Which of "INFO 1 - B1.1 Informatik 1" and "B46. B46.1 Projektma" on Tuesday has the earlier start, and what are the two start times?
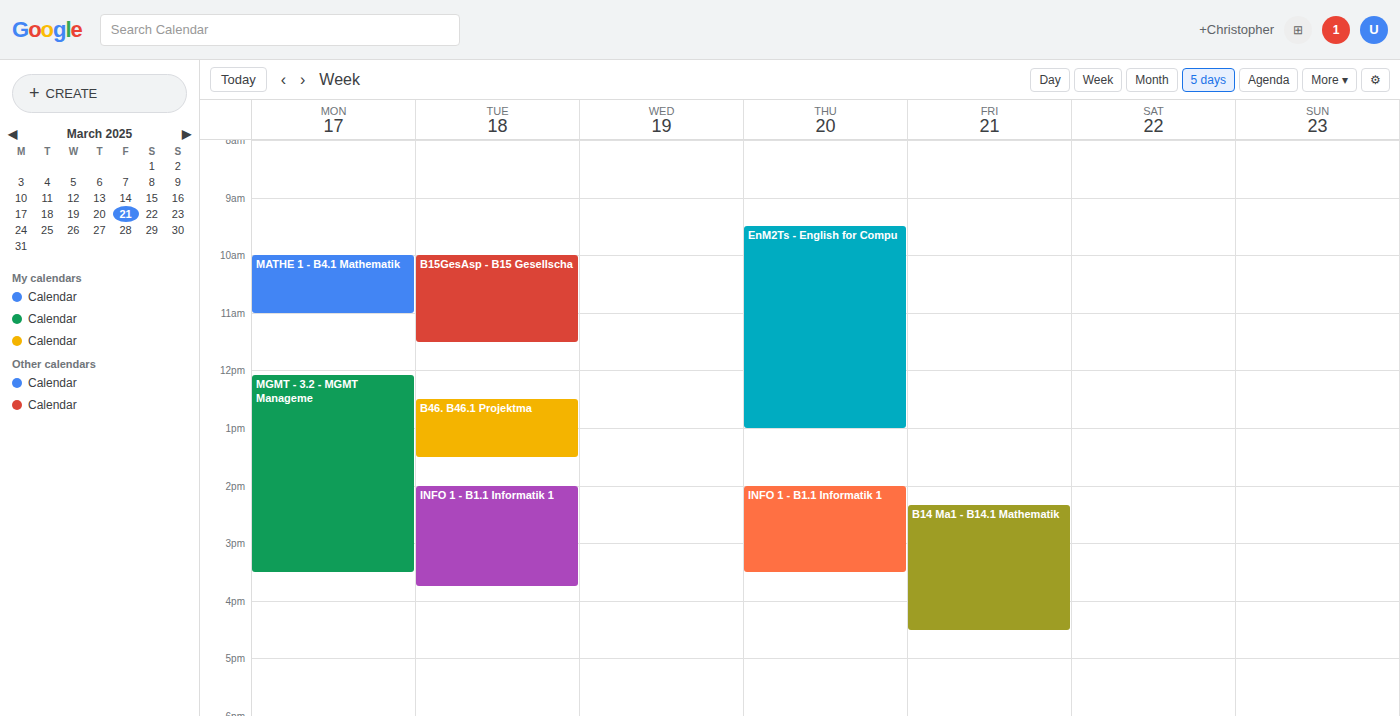
"B46. B46.1 Projektma" 12:30 PM; "INFO 1 - B1.1 Informatik 1" 2:00 PM.